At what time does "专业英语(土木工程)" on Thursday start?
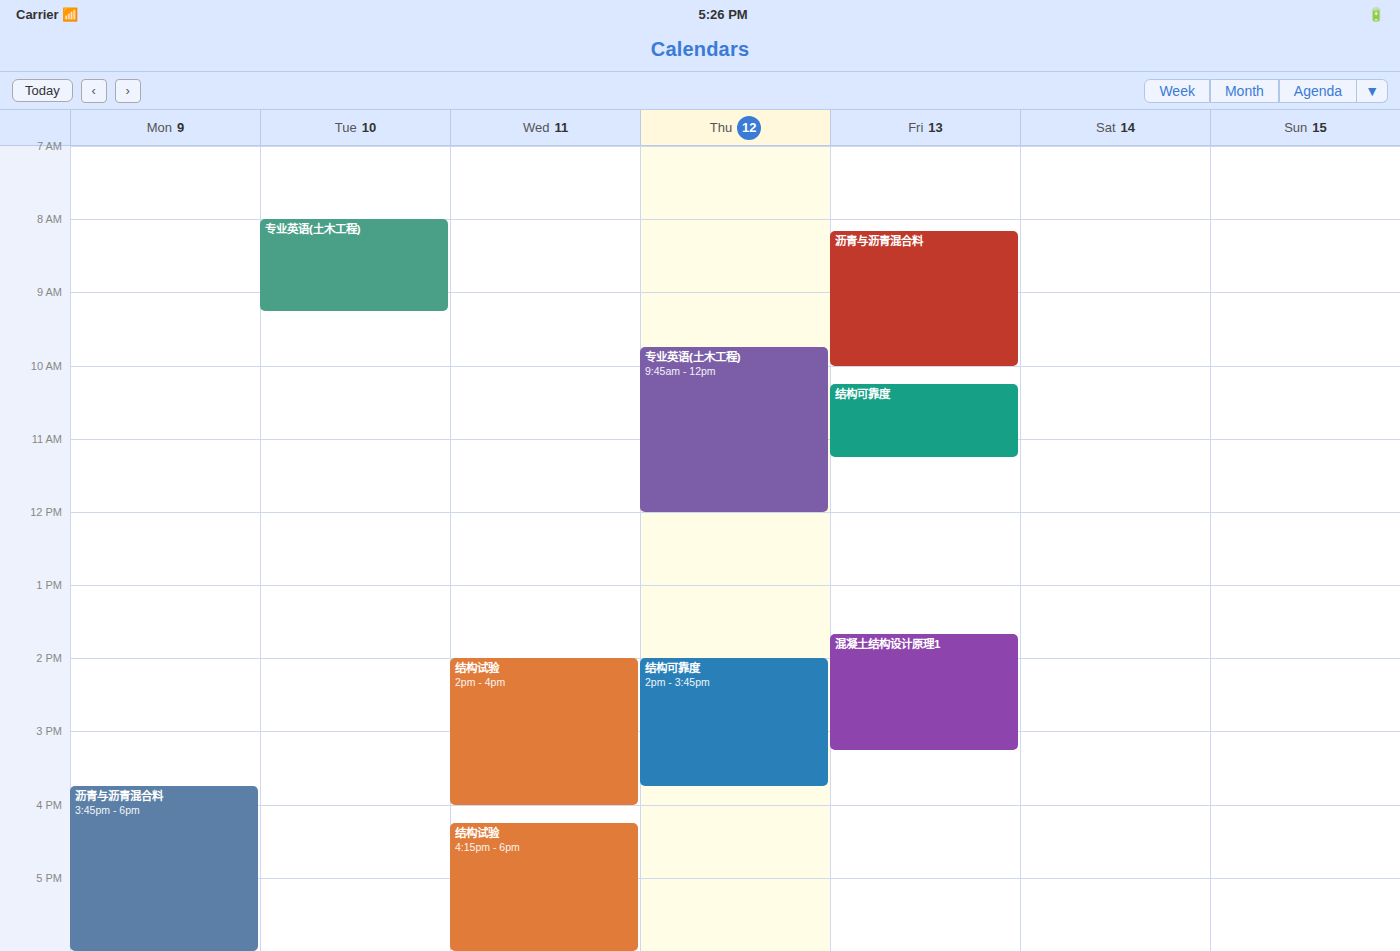
9:45 AM